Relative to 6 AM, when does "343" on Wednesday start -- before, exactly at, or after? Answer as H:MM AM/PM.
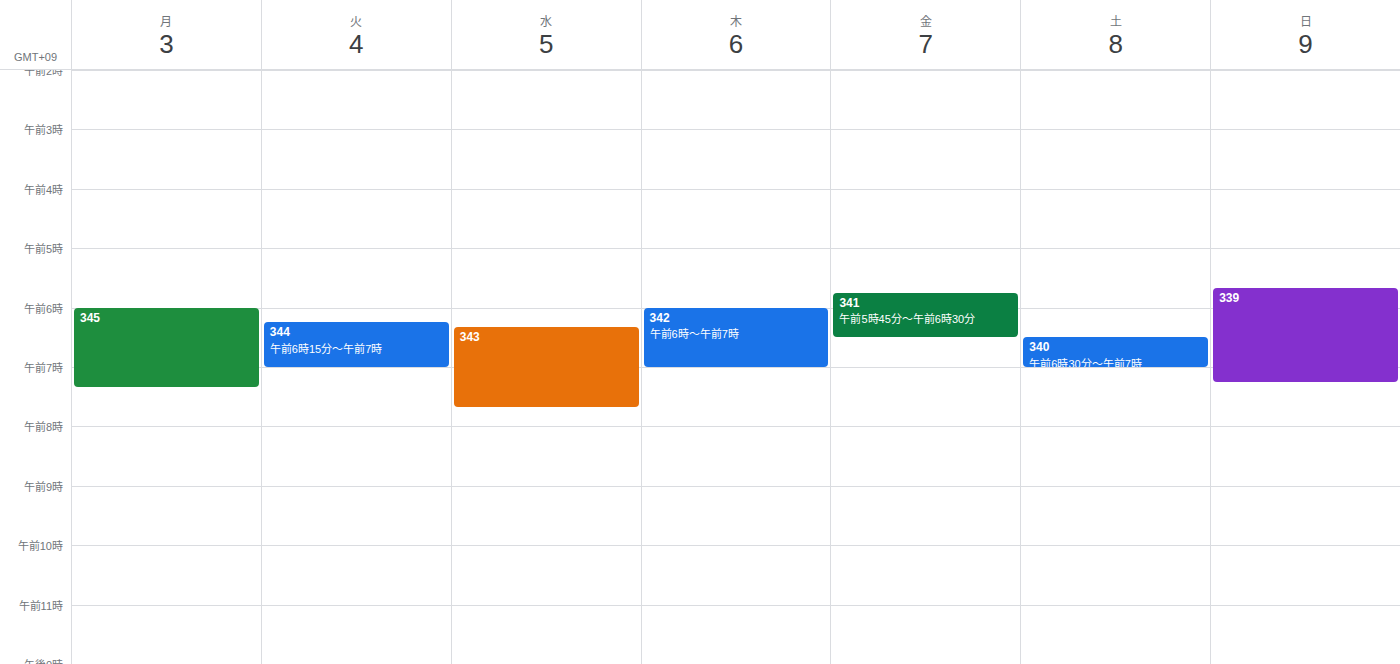
6:20 AM -- after 6 AM, 20 minutes below the 6 AM line.